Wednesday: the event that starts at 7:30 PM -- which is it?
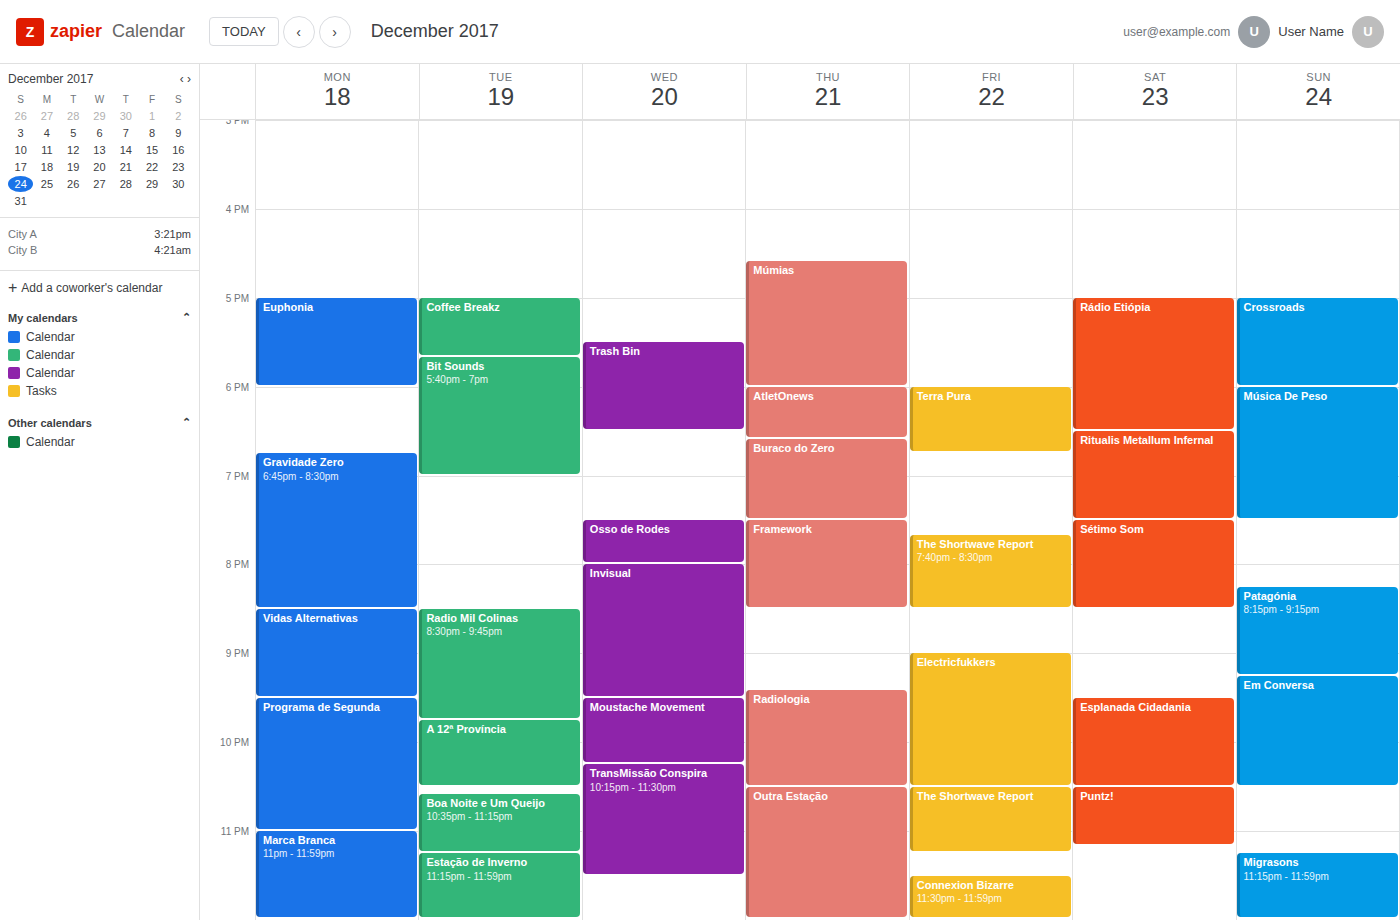
"Osso de Rodes"